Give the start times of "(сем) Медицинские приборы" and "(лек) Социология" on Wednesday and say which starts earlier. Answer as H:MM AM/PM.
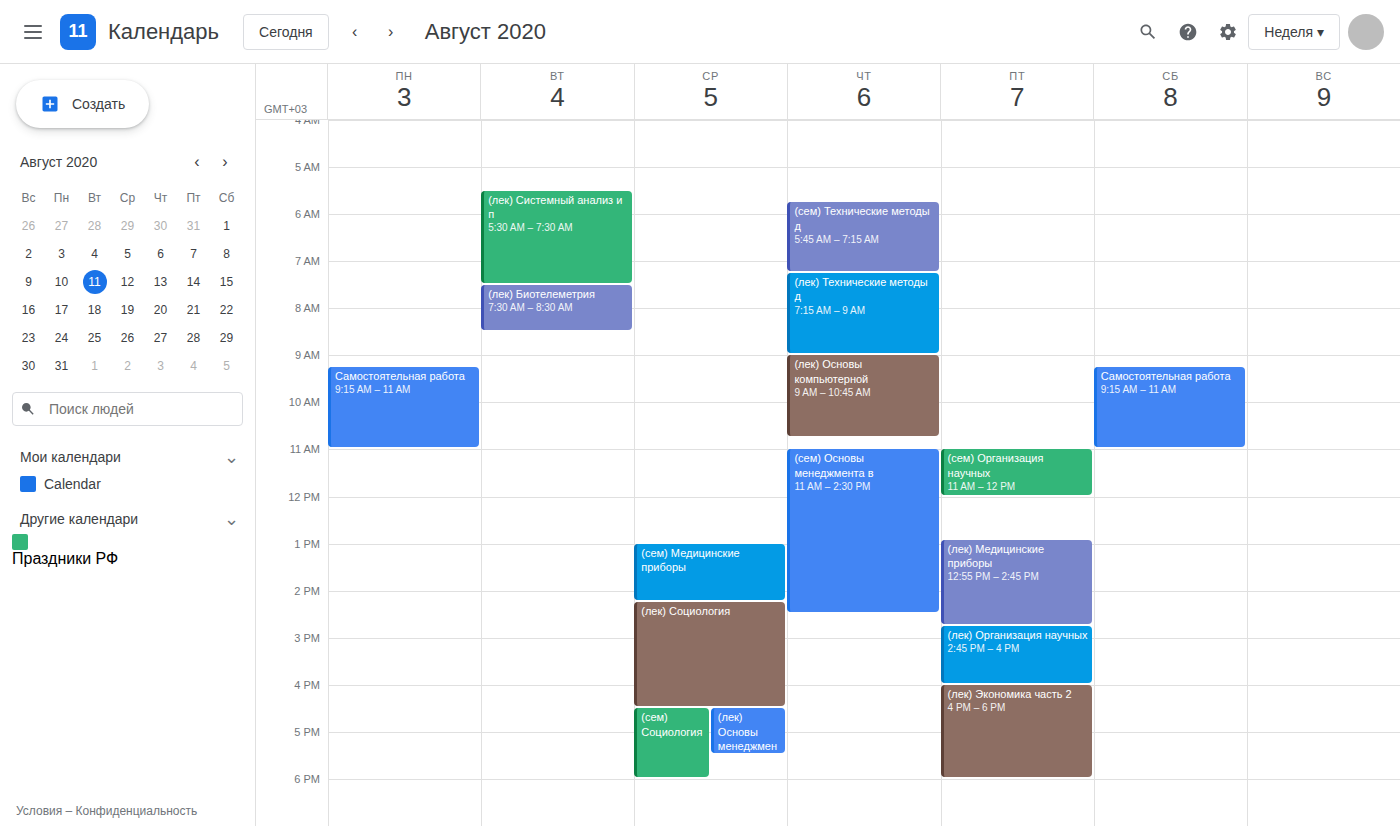
"(сем) Медицинские приборы" 1:00 PM; "(лек) Социология" 2:15 PM.